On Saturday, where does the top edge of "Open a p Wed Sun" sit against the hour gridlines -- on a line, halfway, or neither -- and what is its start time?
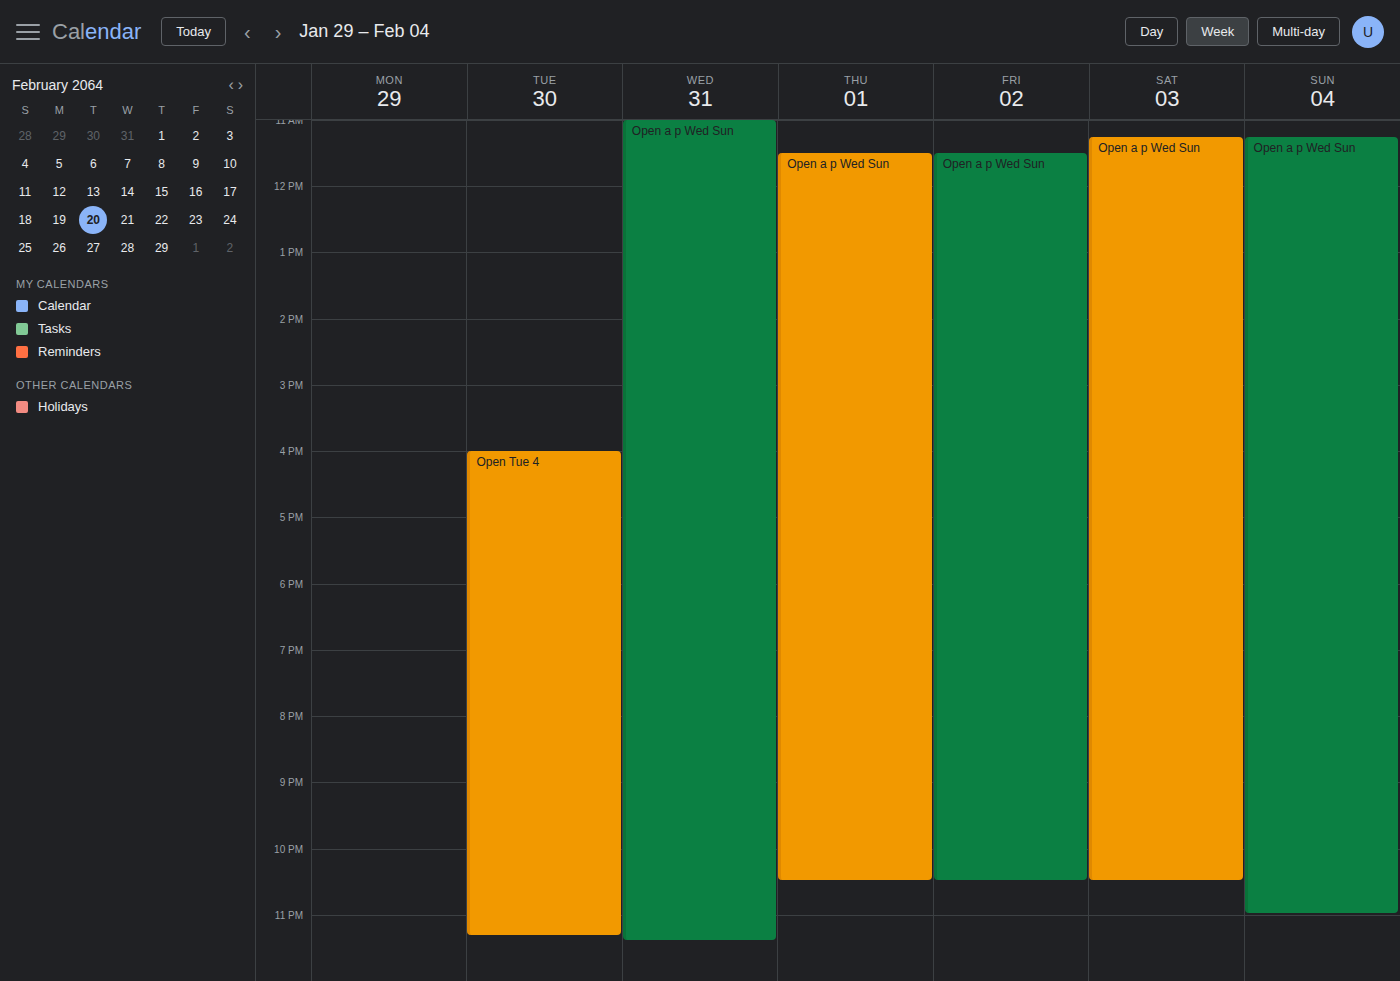
11:15 -- neither: a quarter of the way from the 11:00 line to the 12:00 line.